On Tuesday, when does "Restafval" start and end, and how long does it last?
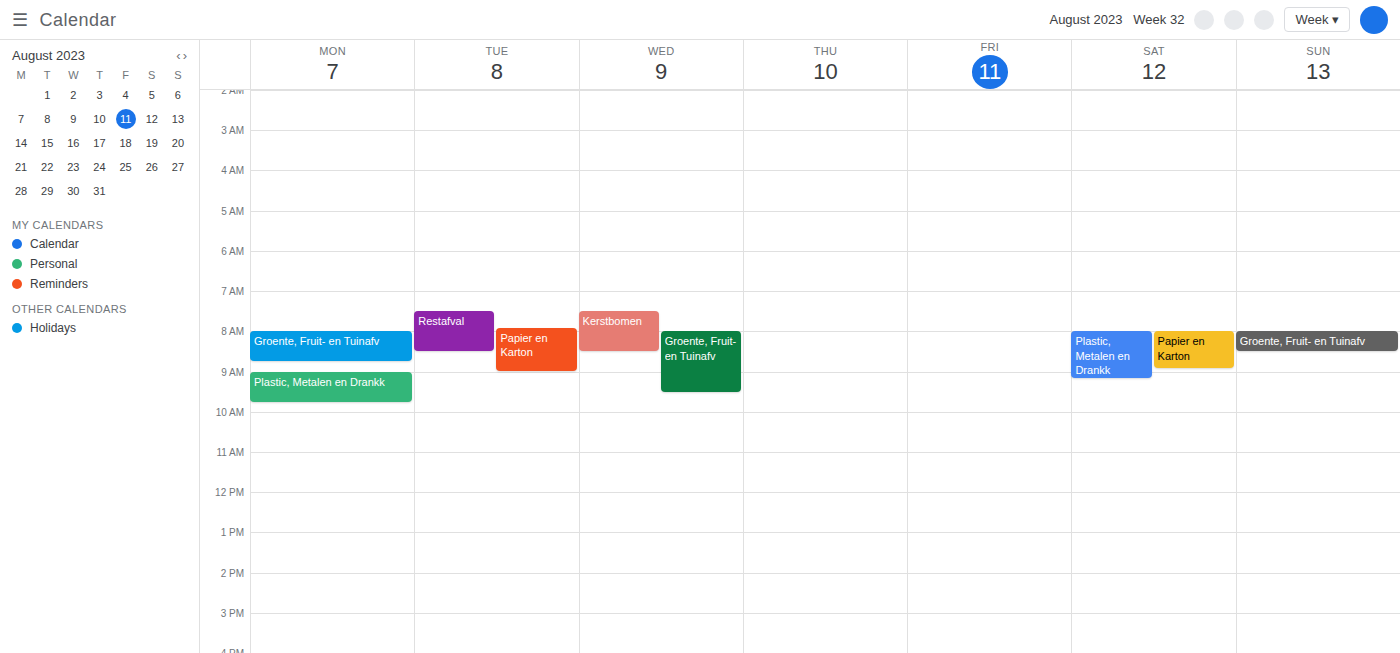
7:30 AM to 8:30 AM, 1 hour